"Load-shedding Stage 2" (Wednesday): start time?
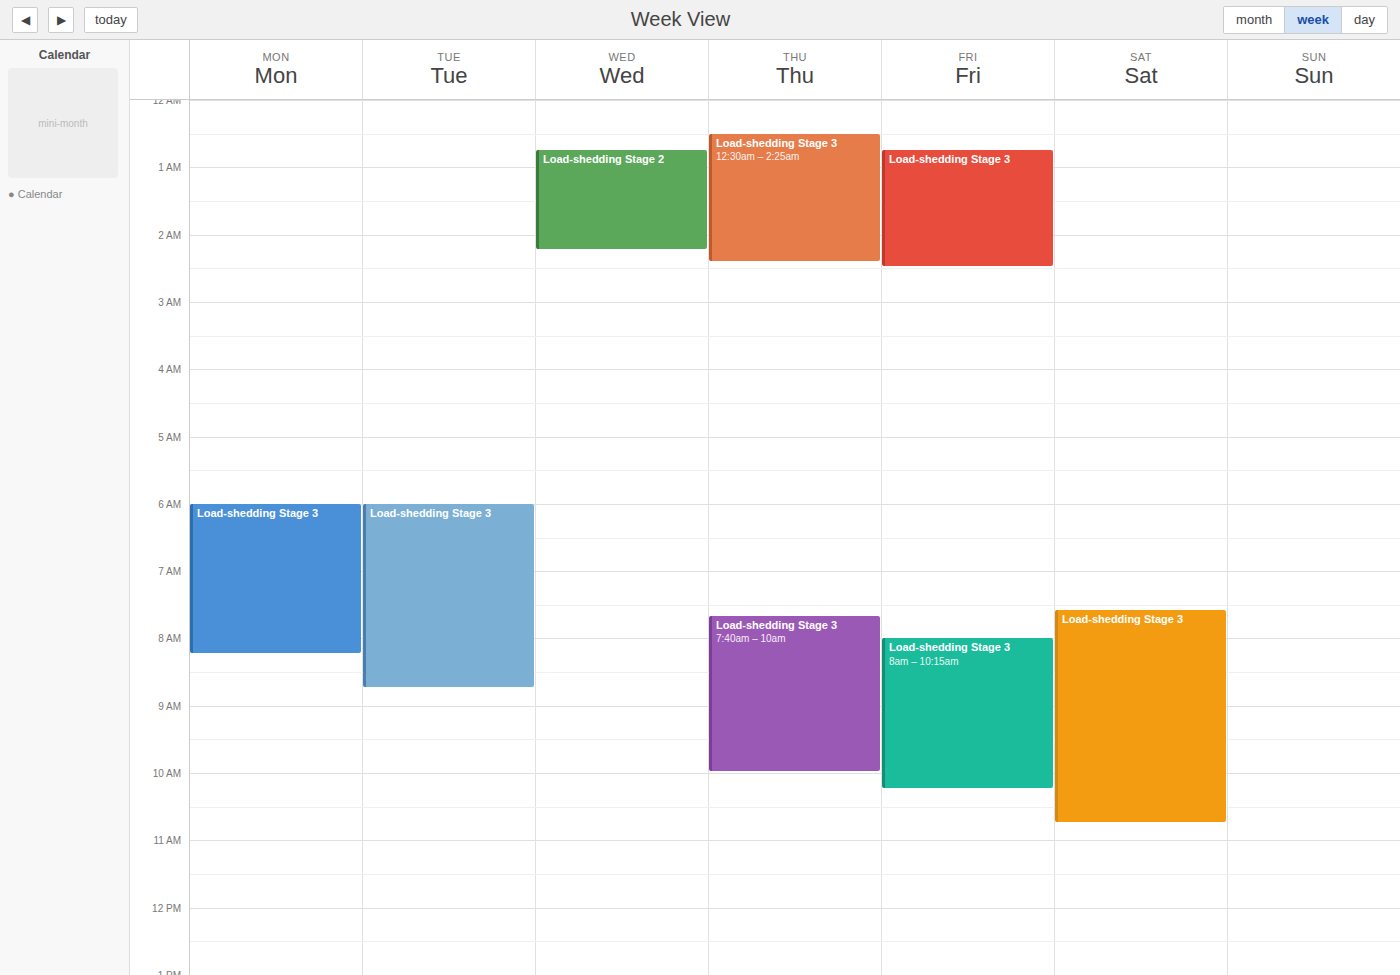
12:45 AM